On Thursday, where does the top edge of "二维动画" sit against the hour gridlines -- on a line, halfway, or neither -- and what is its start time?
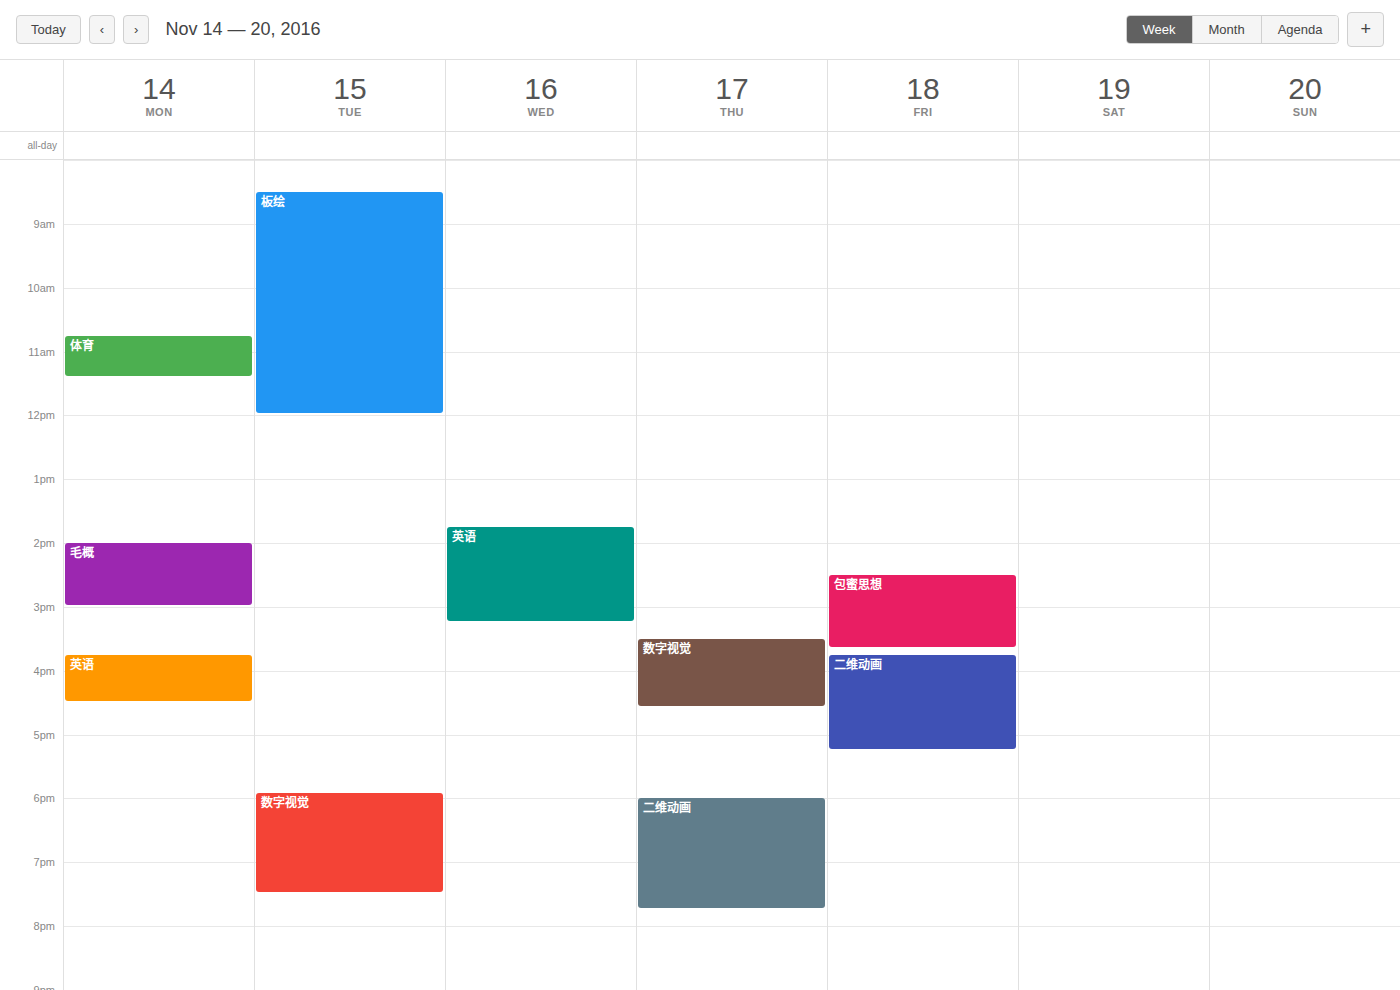
6:00 PM -- exactly on the 6 PM line.